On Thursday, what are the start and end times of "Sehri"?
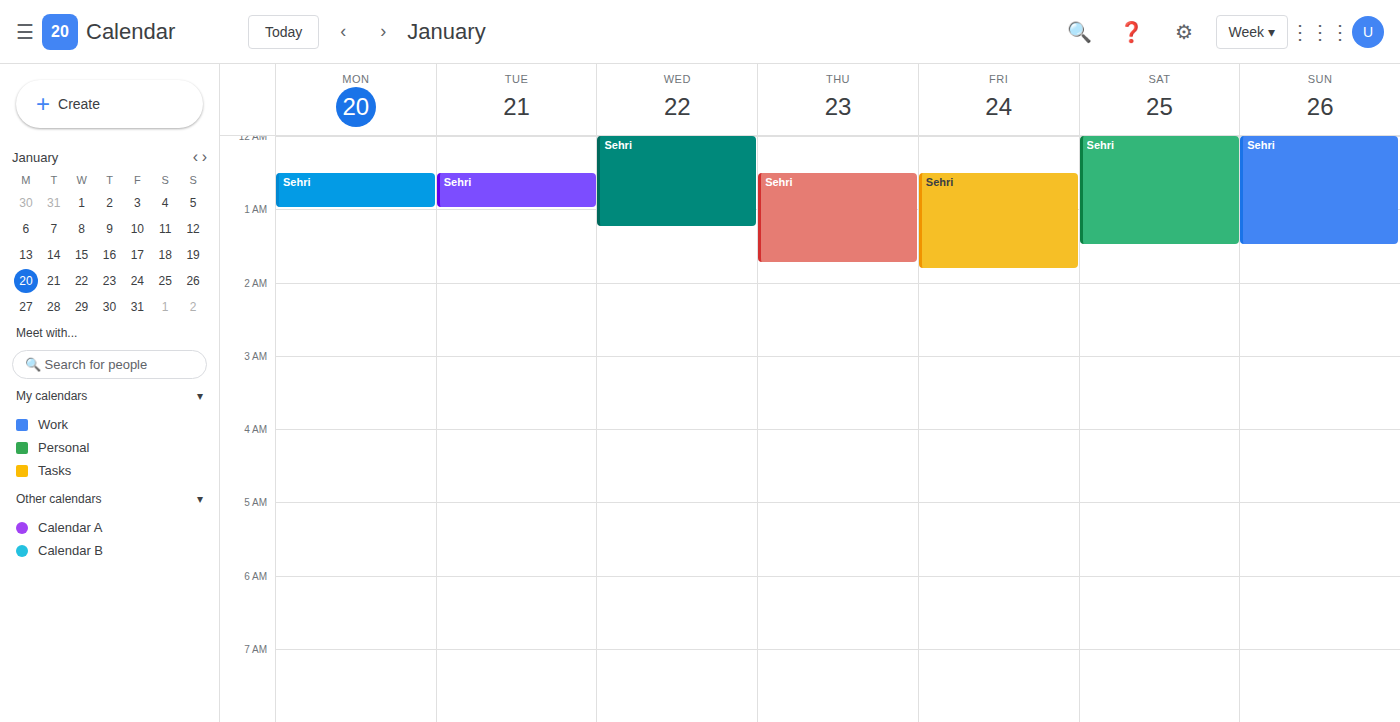
12:30 AM to 1:45 AM